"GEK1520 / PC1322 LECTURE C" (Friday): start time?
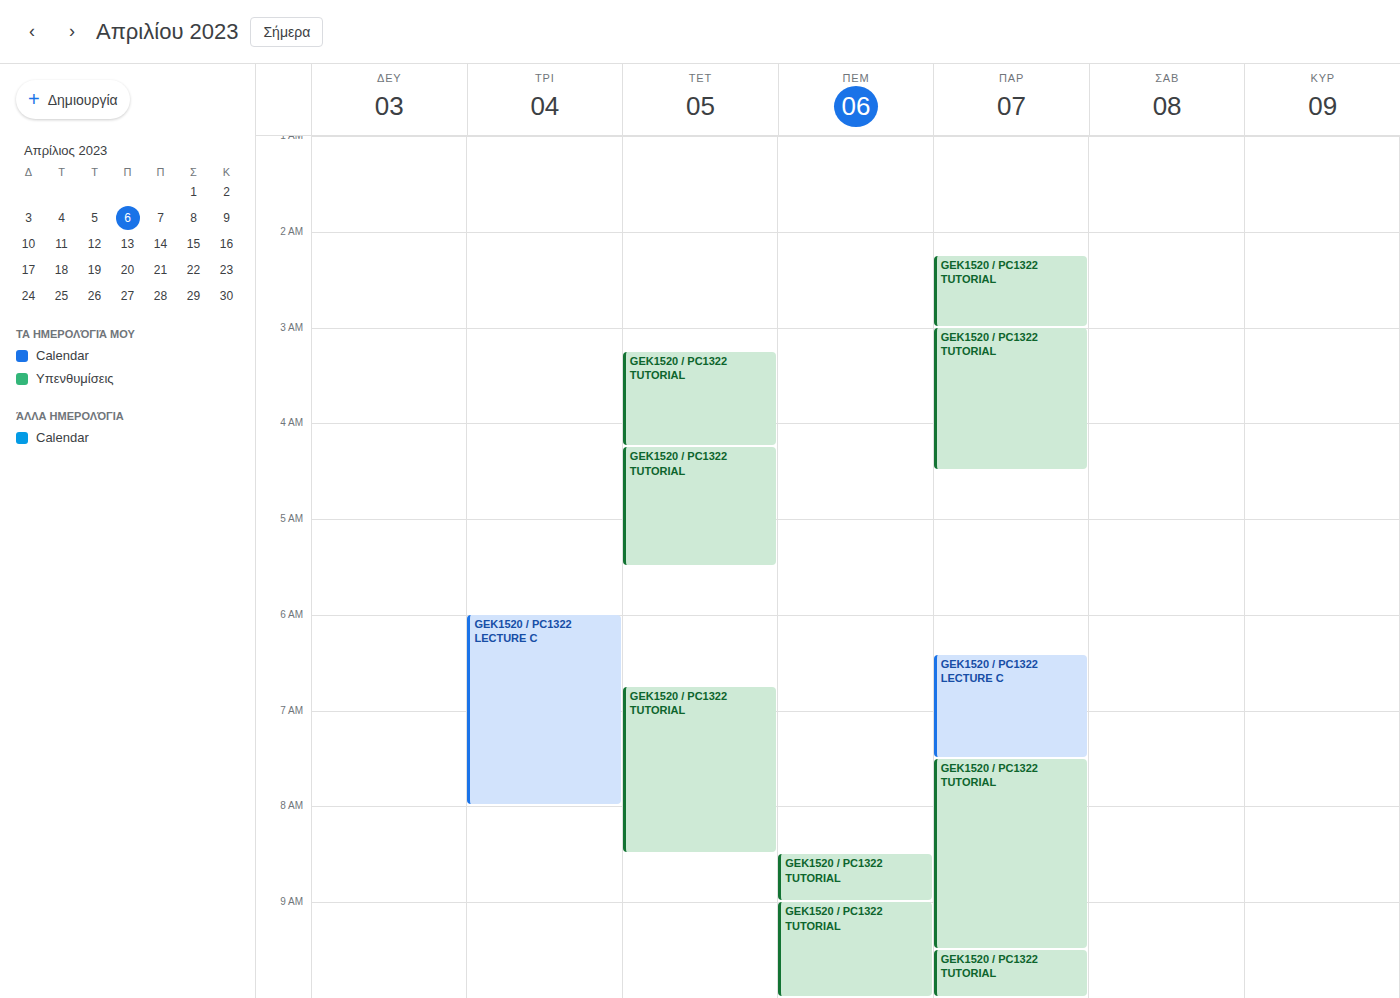
6:25 AM